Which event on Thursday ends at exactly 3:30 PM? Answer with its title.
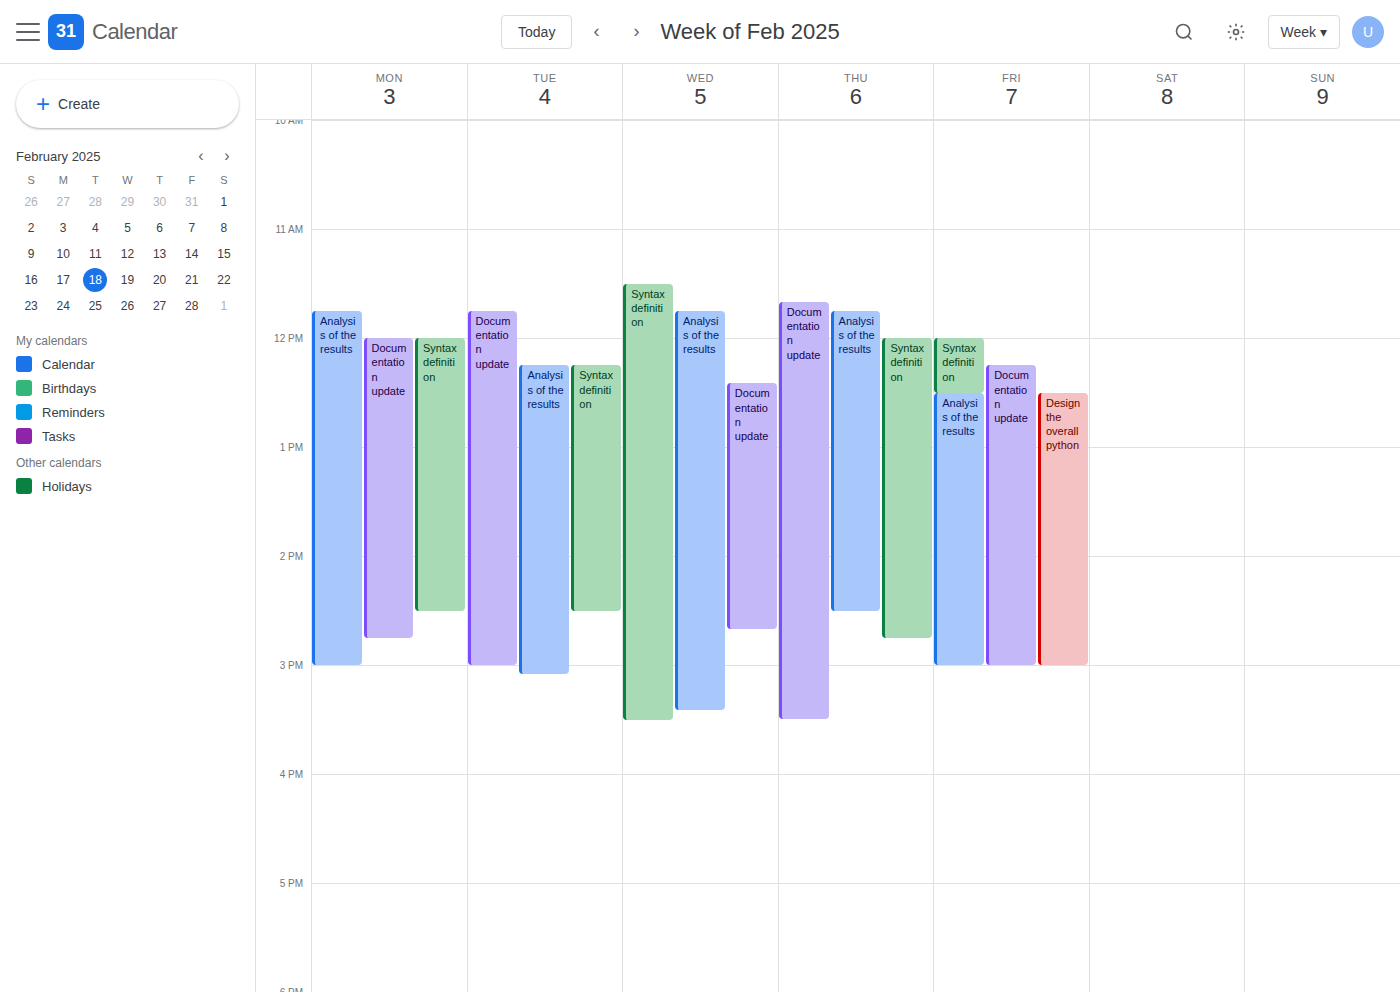
"Documentation update"